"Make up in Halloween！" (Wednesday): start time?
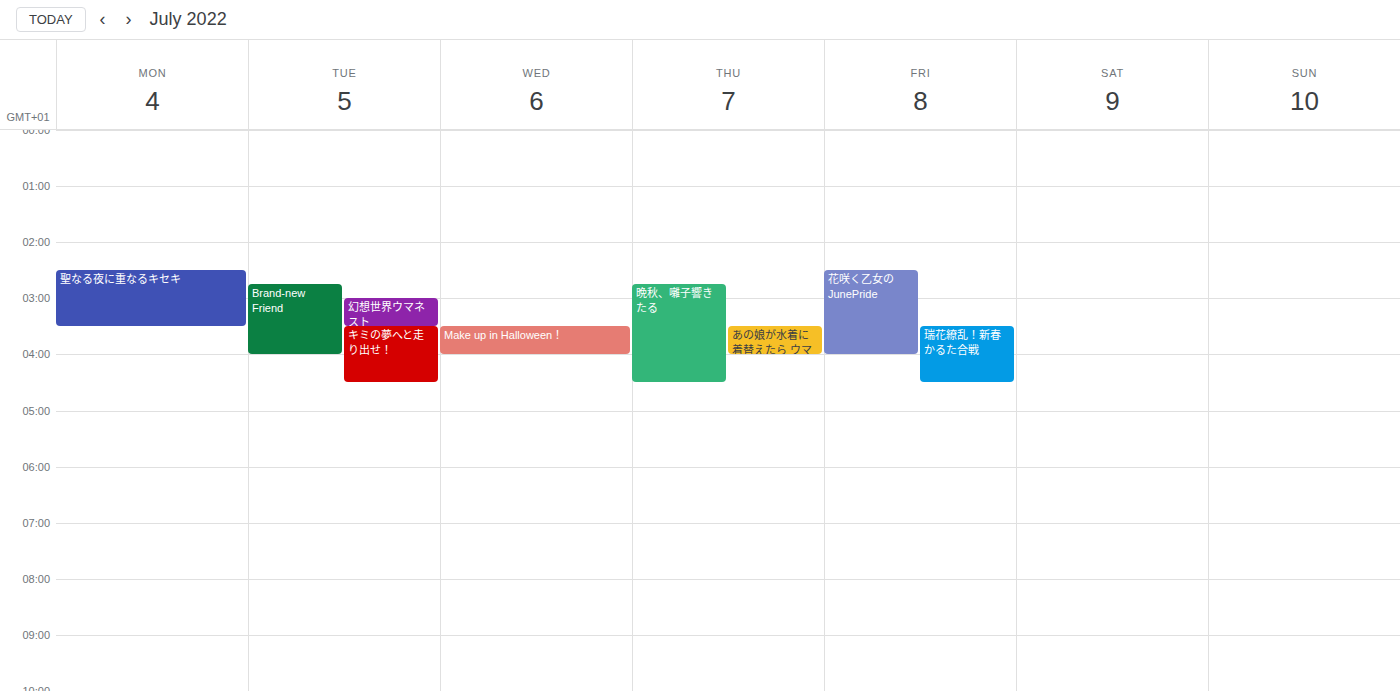
03:30